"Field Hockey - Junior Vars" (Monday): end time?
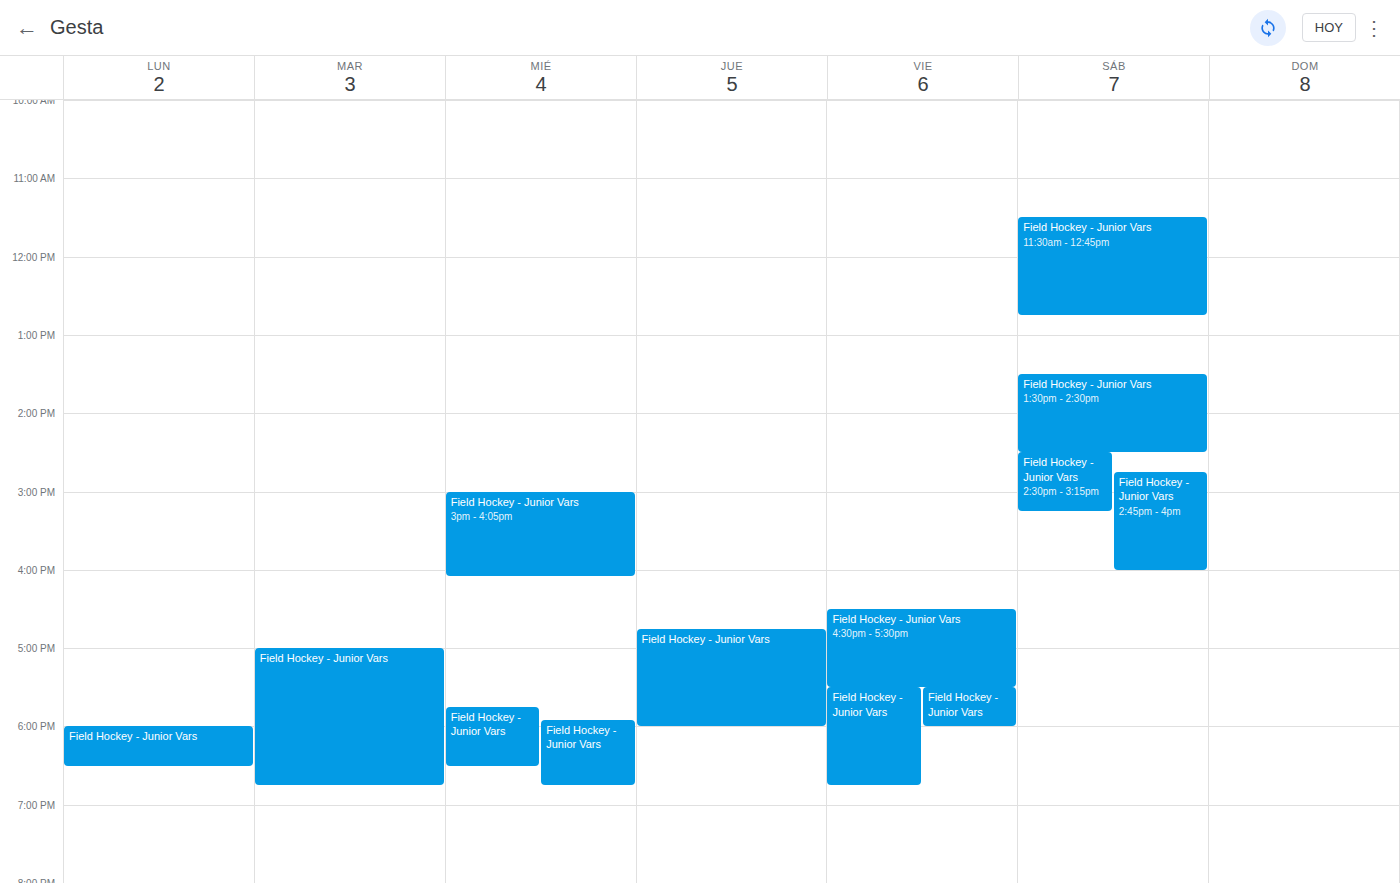
6:30 PM